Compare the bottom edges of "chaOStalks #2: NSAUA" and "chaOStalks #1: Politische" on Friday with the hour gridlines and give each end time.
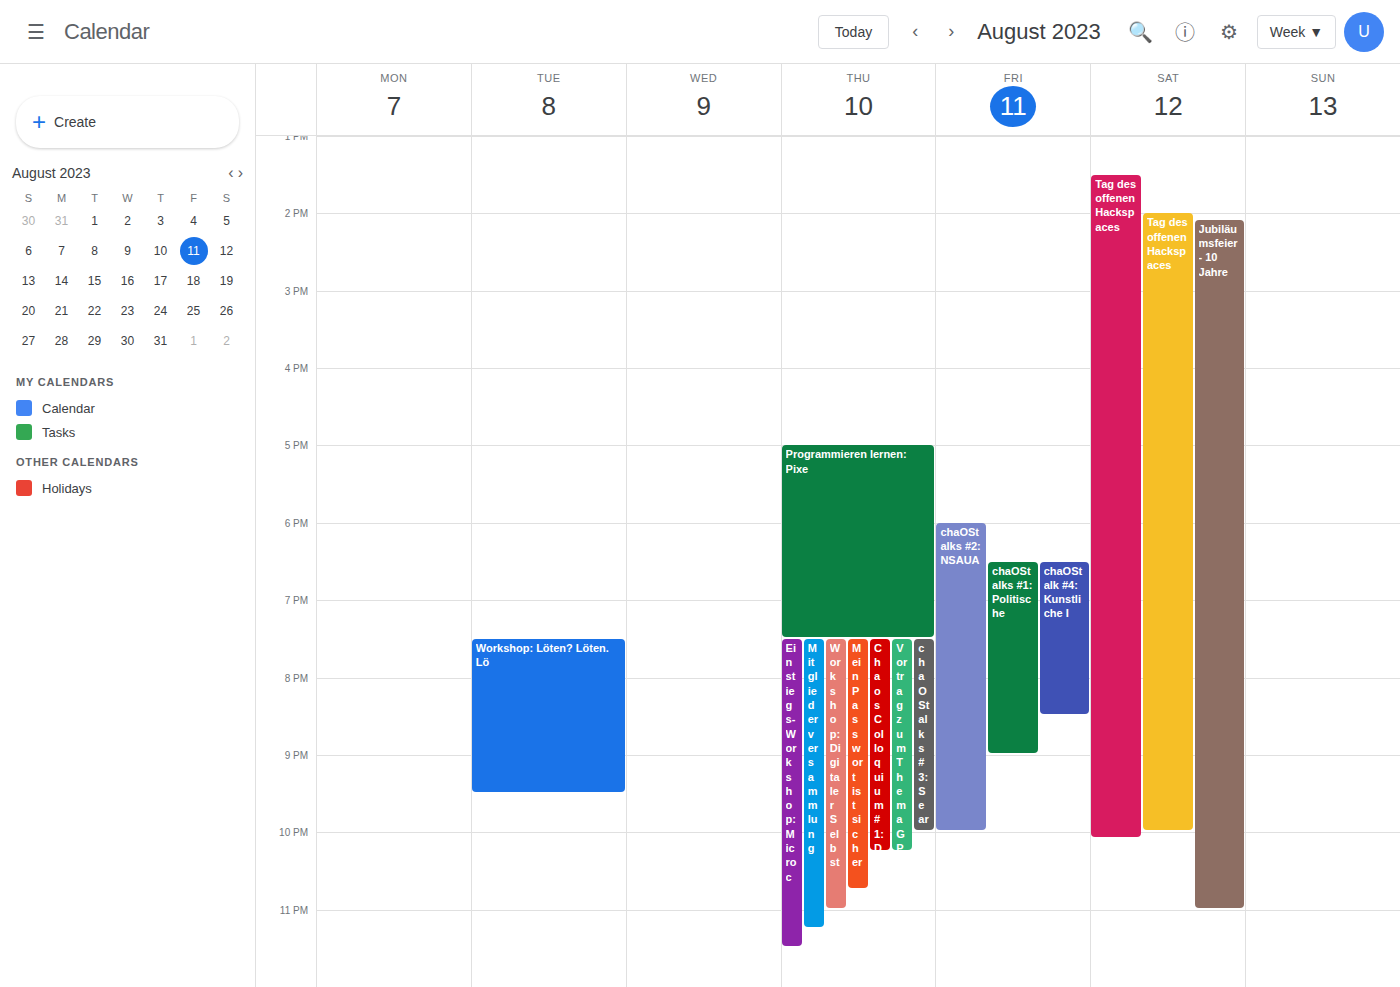
"chaOStalks #2: NSAUA": 10:00 PM, exactly on the 10 PM line. "chaOStalks #1: Politische": 9:00 PM, exactly on the 9 PM line.